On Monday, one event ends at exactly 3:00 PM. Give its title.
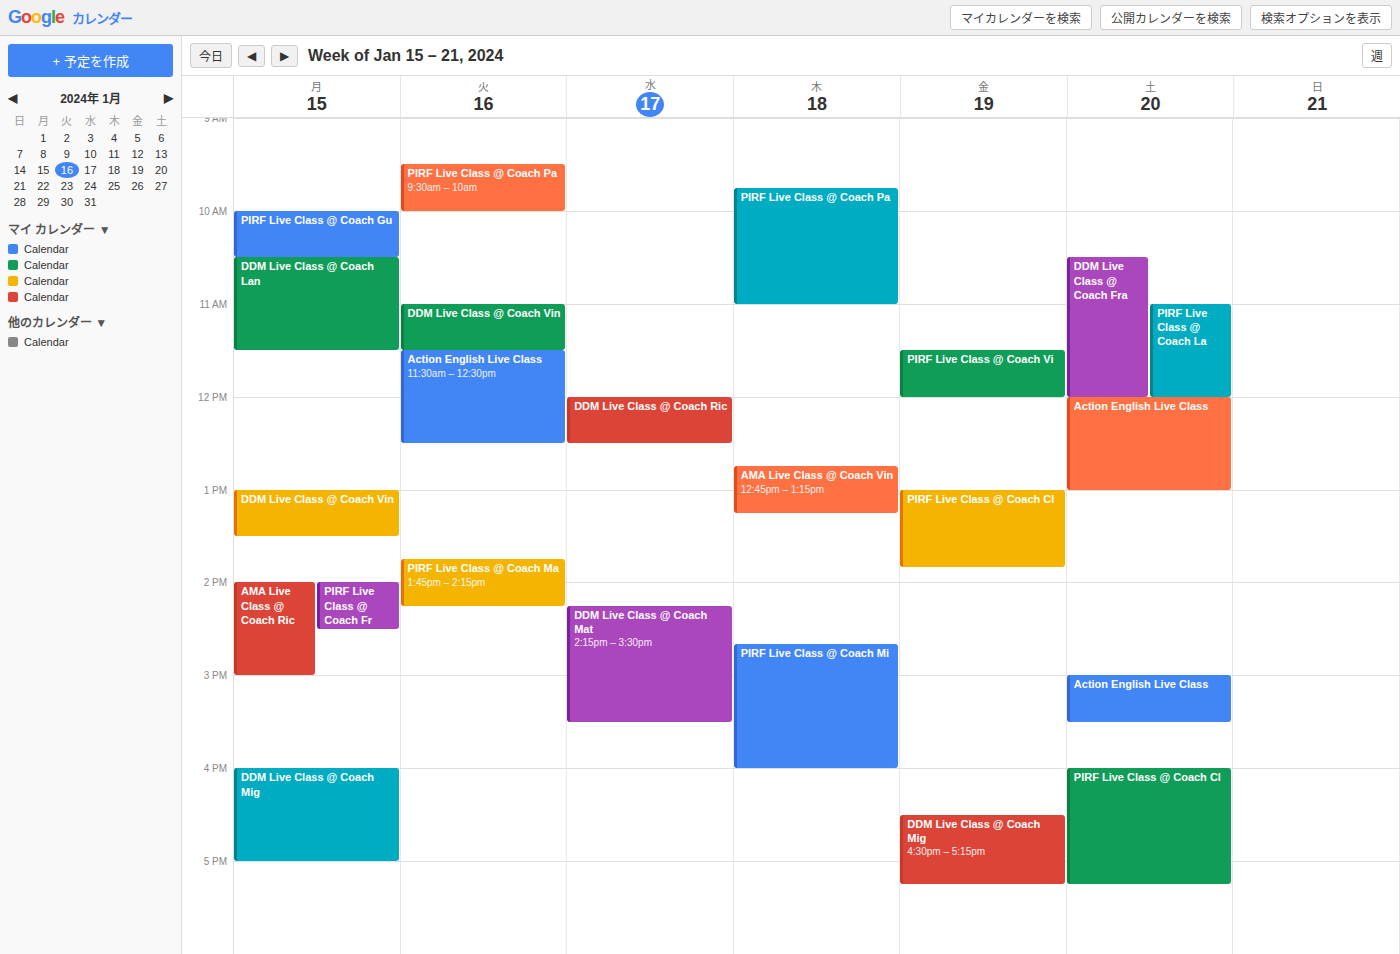
"AMA Live Class @ Coach Ric"